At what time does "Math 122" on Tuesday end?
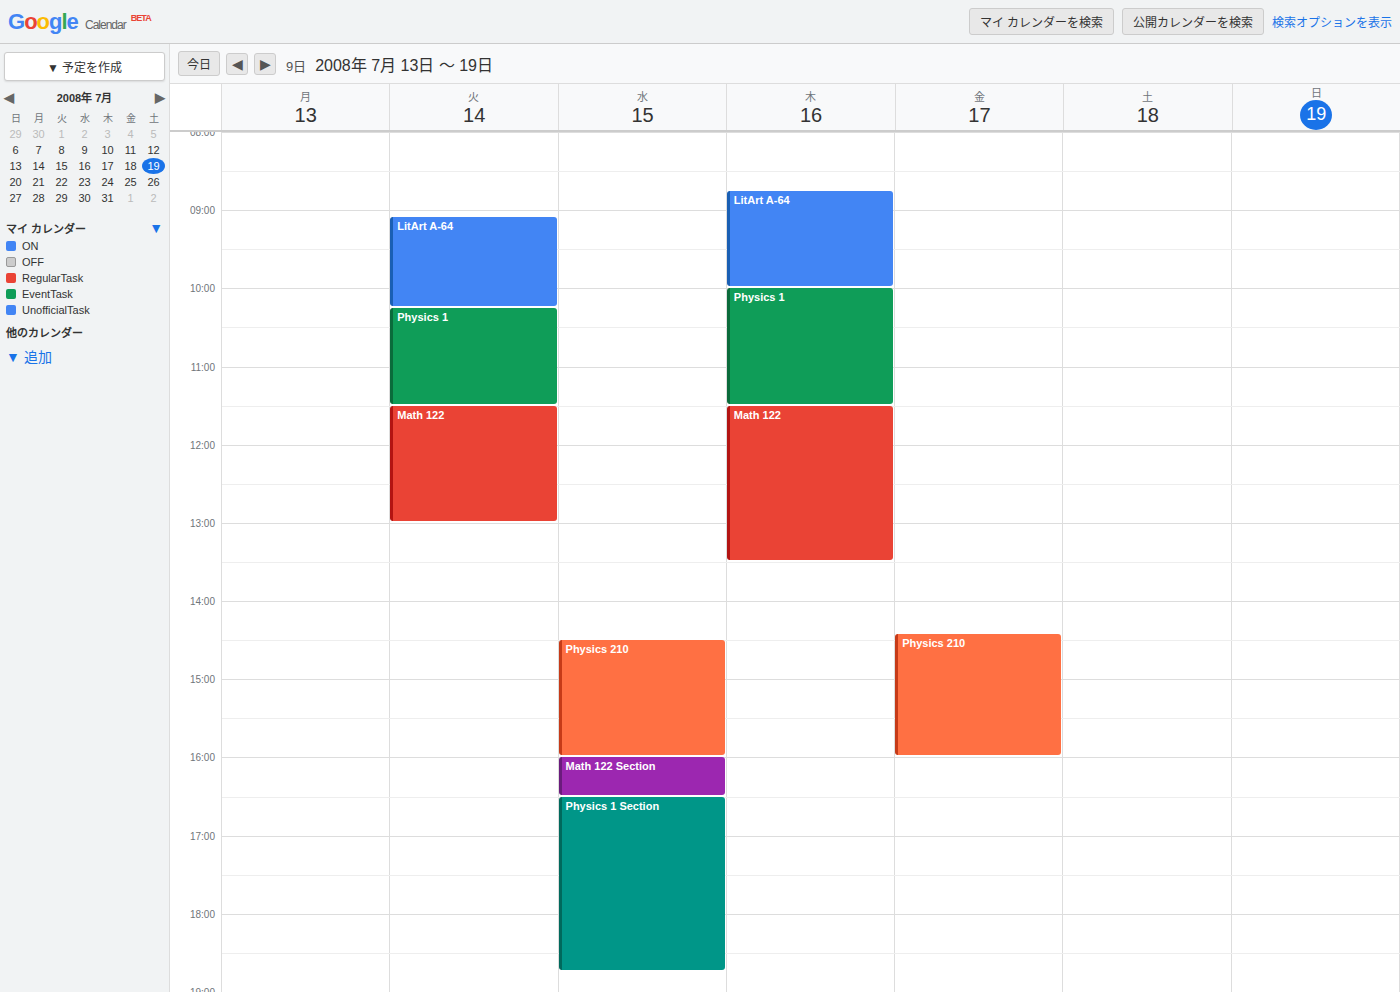
1:00 PM